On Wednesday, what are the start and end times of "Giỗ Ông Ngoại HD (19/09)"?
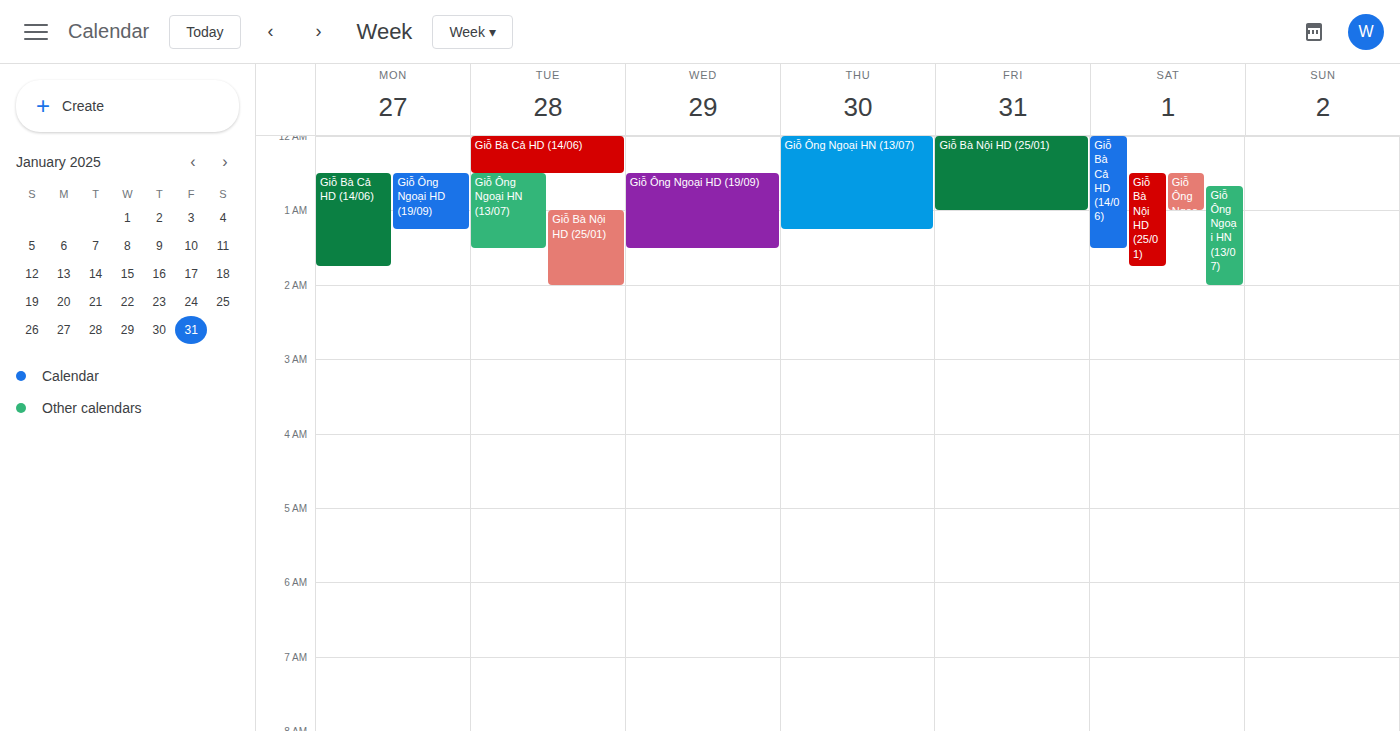
12:30 AM to 1:30 AM